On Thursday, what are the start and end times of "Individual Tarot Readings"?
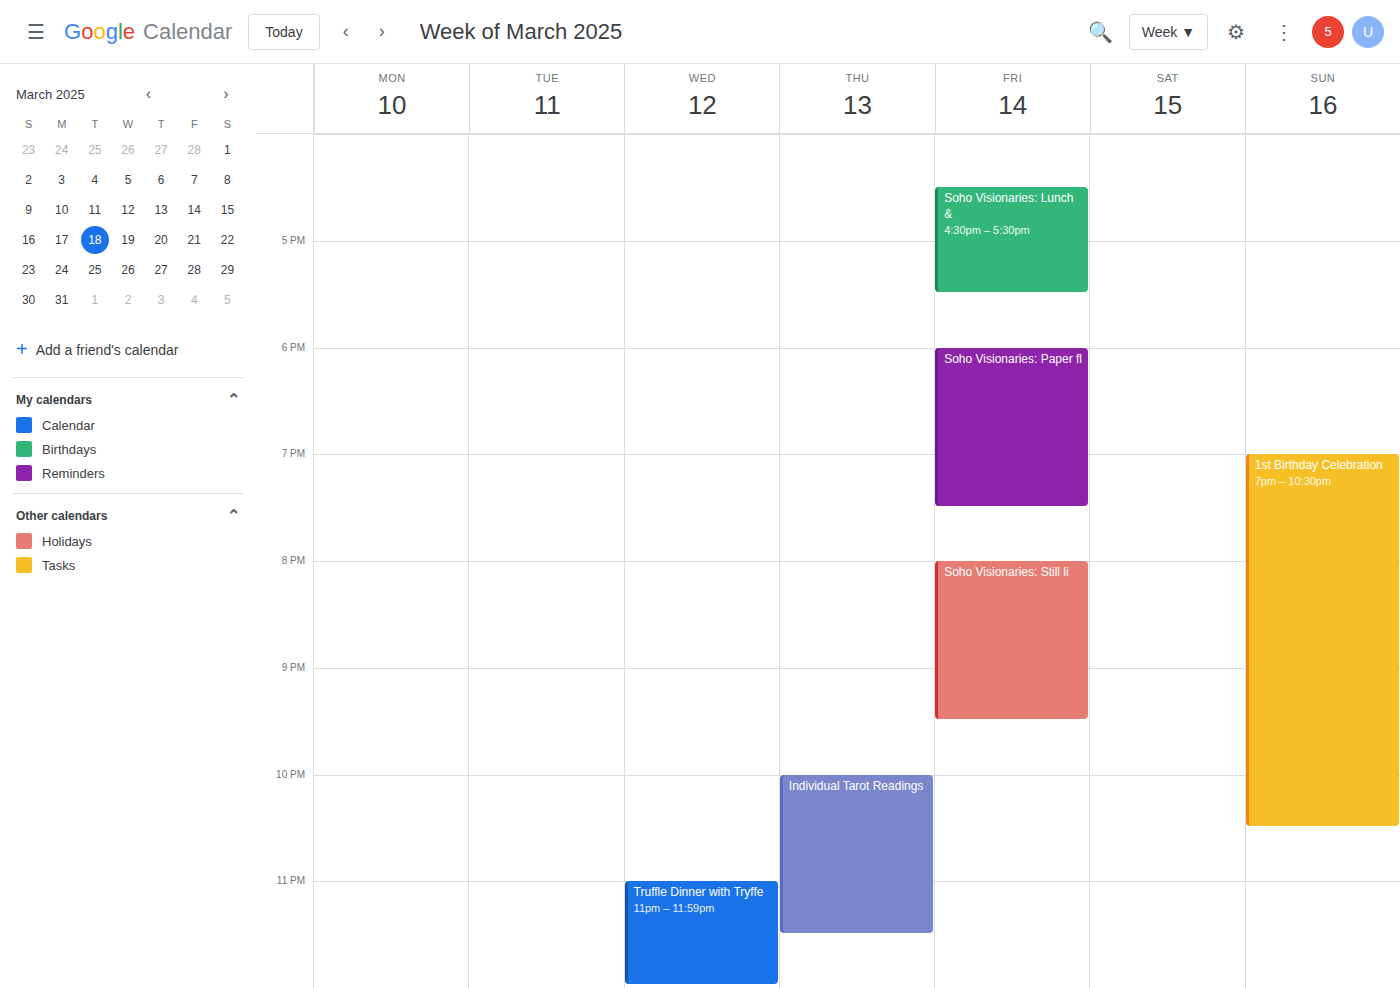
10:00 PM to 11:30 PM